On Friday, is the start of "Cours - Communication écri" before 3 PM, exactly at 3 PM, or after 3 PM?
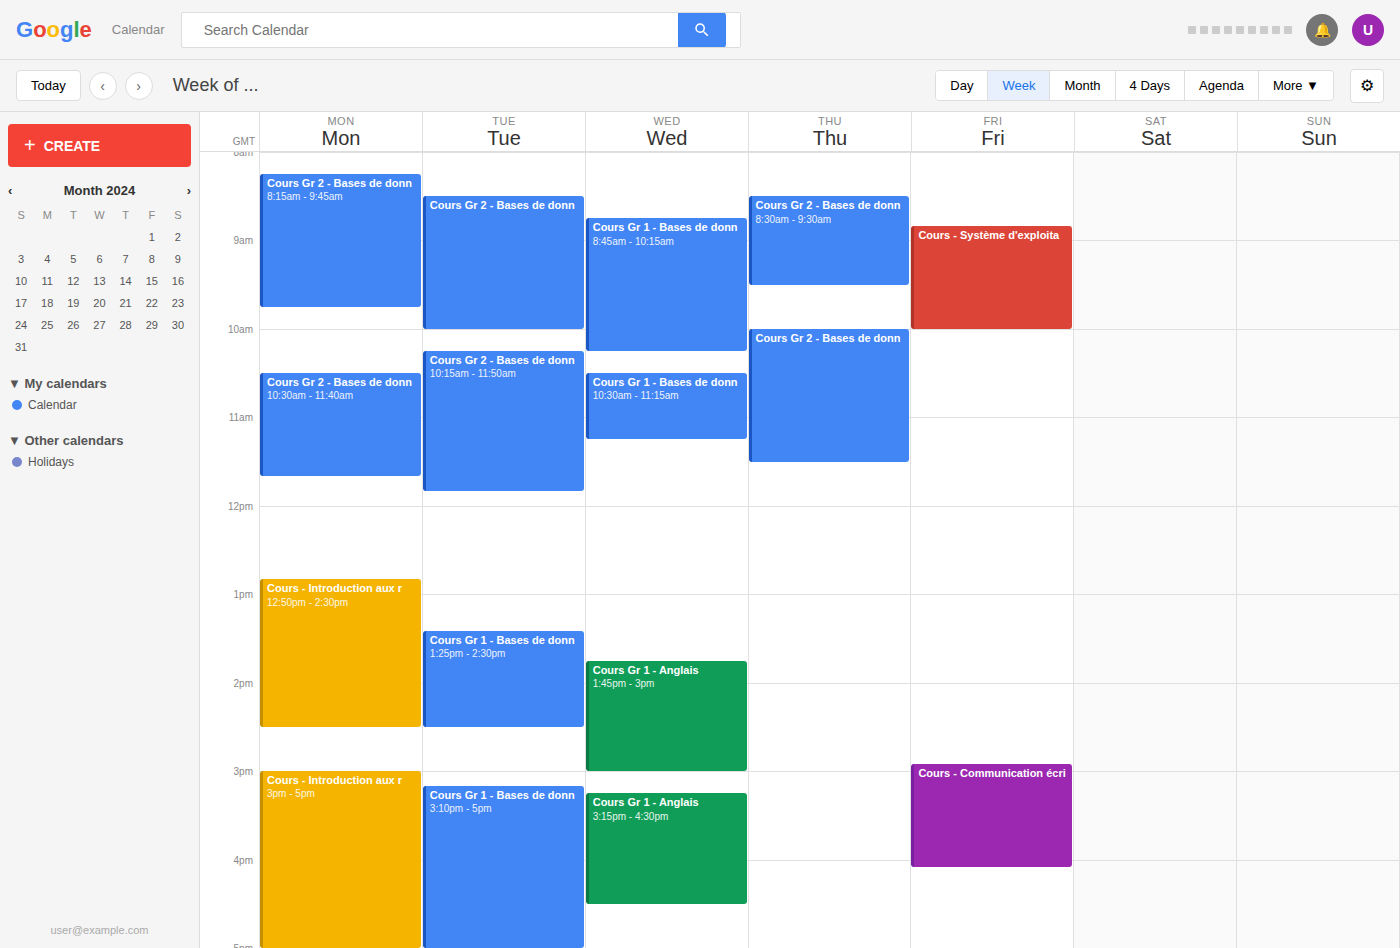
2:55 PM -- before 3 PM, 5 minutes above the 3 PM line.